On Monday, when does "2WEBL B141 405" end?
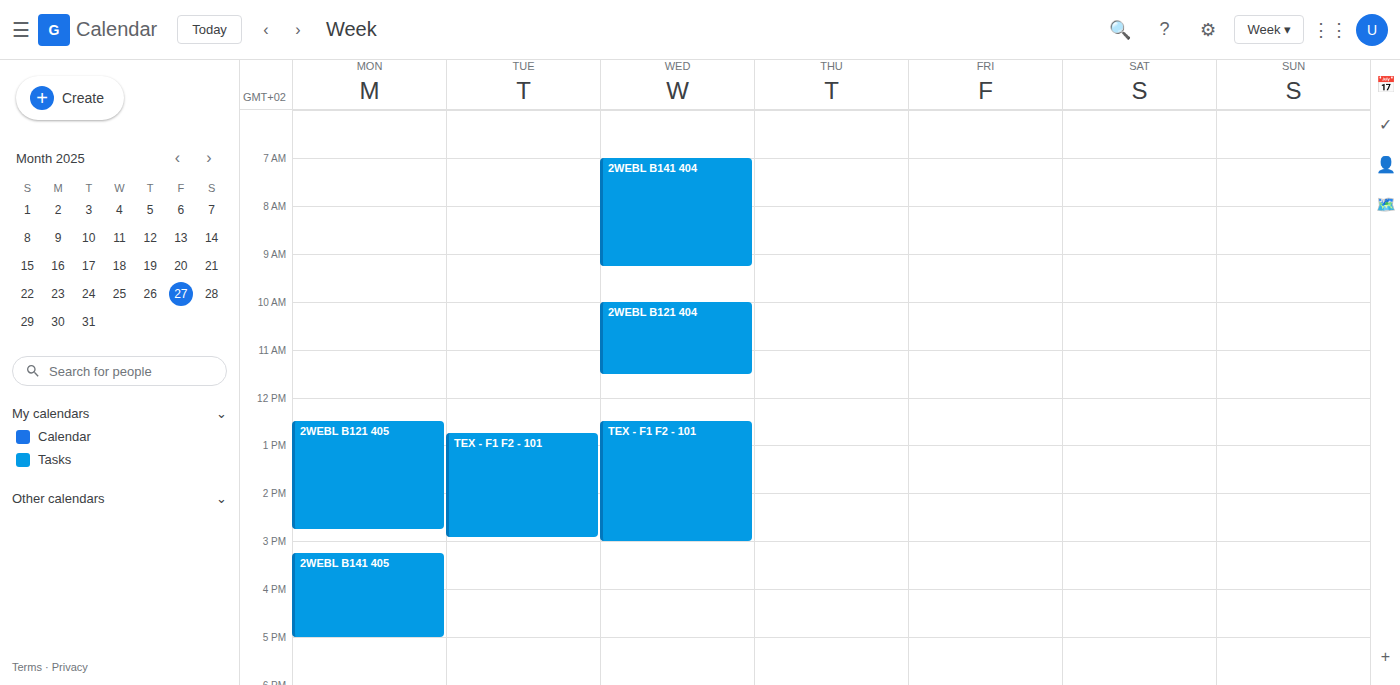
5:00 PM